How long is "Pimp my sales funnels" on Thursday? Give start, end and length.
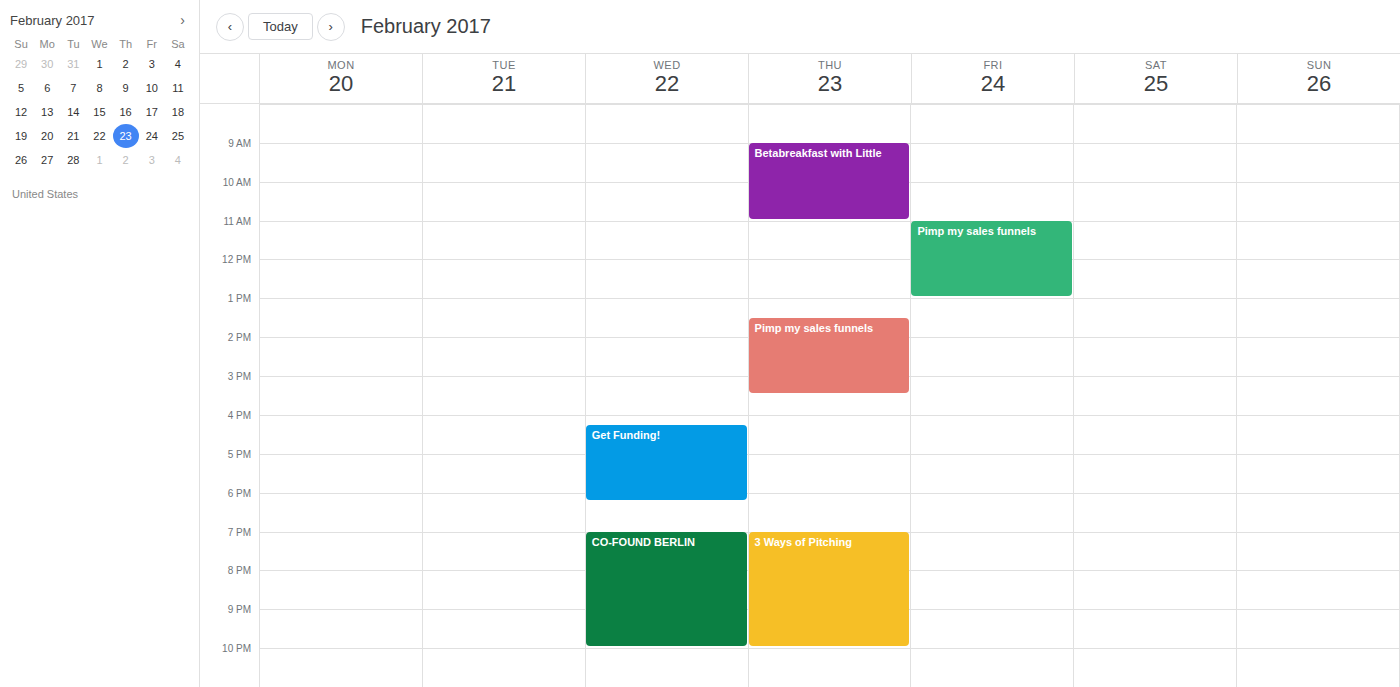
1:30 PM to 3:30 PM, 2 hours